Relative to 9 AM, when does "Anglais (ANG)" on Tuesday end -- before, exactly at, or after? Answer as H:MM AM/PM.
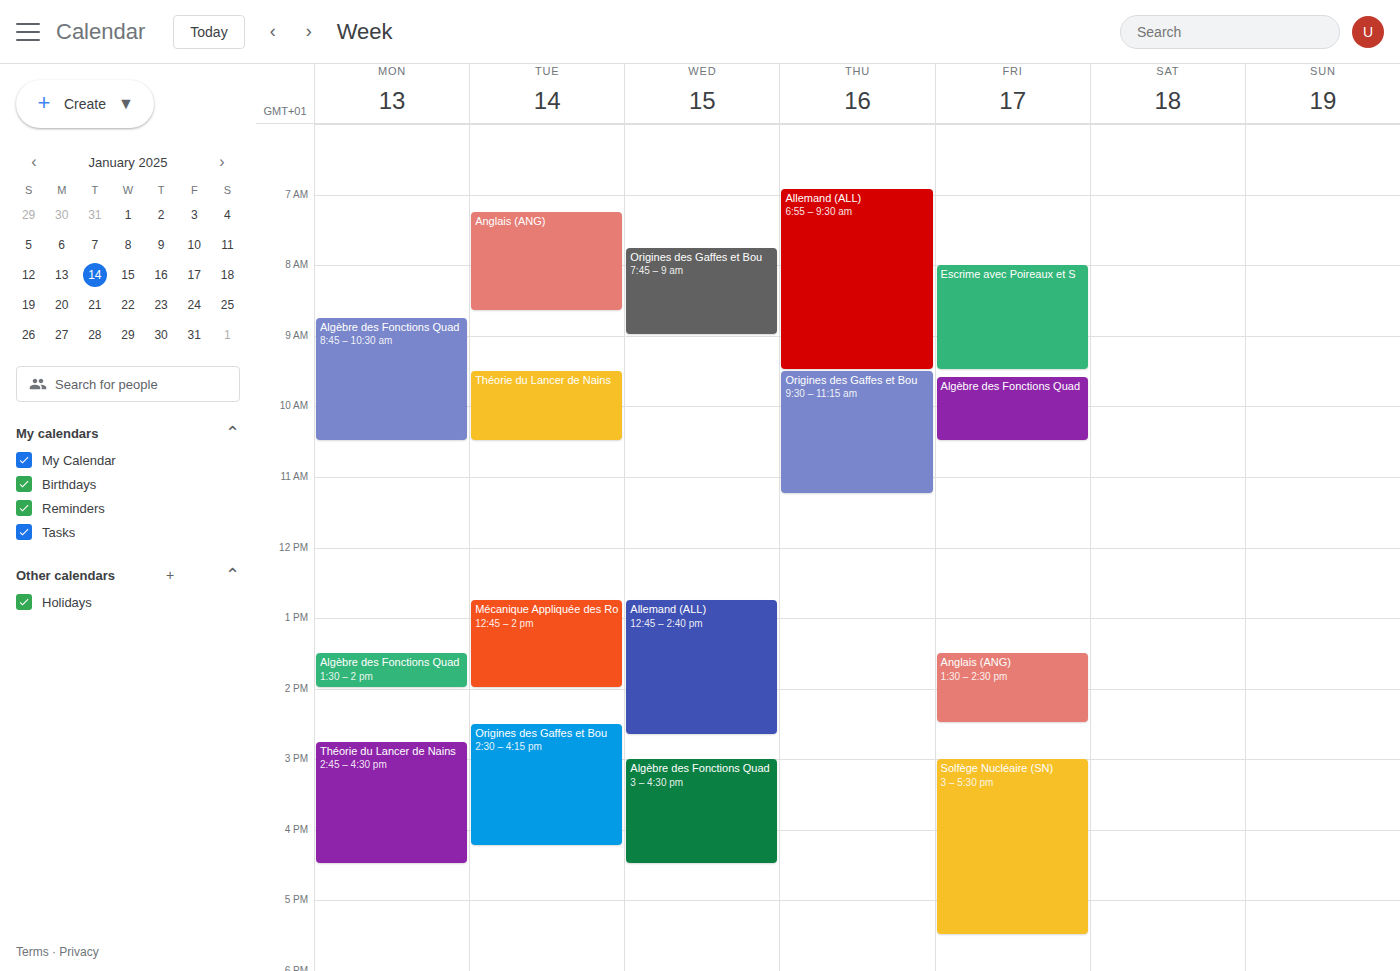
8:40 AM -- before 9 AM, 20 minutes above the 9 AM line.